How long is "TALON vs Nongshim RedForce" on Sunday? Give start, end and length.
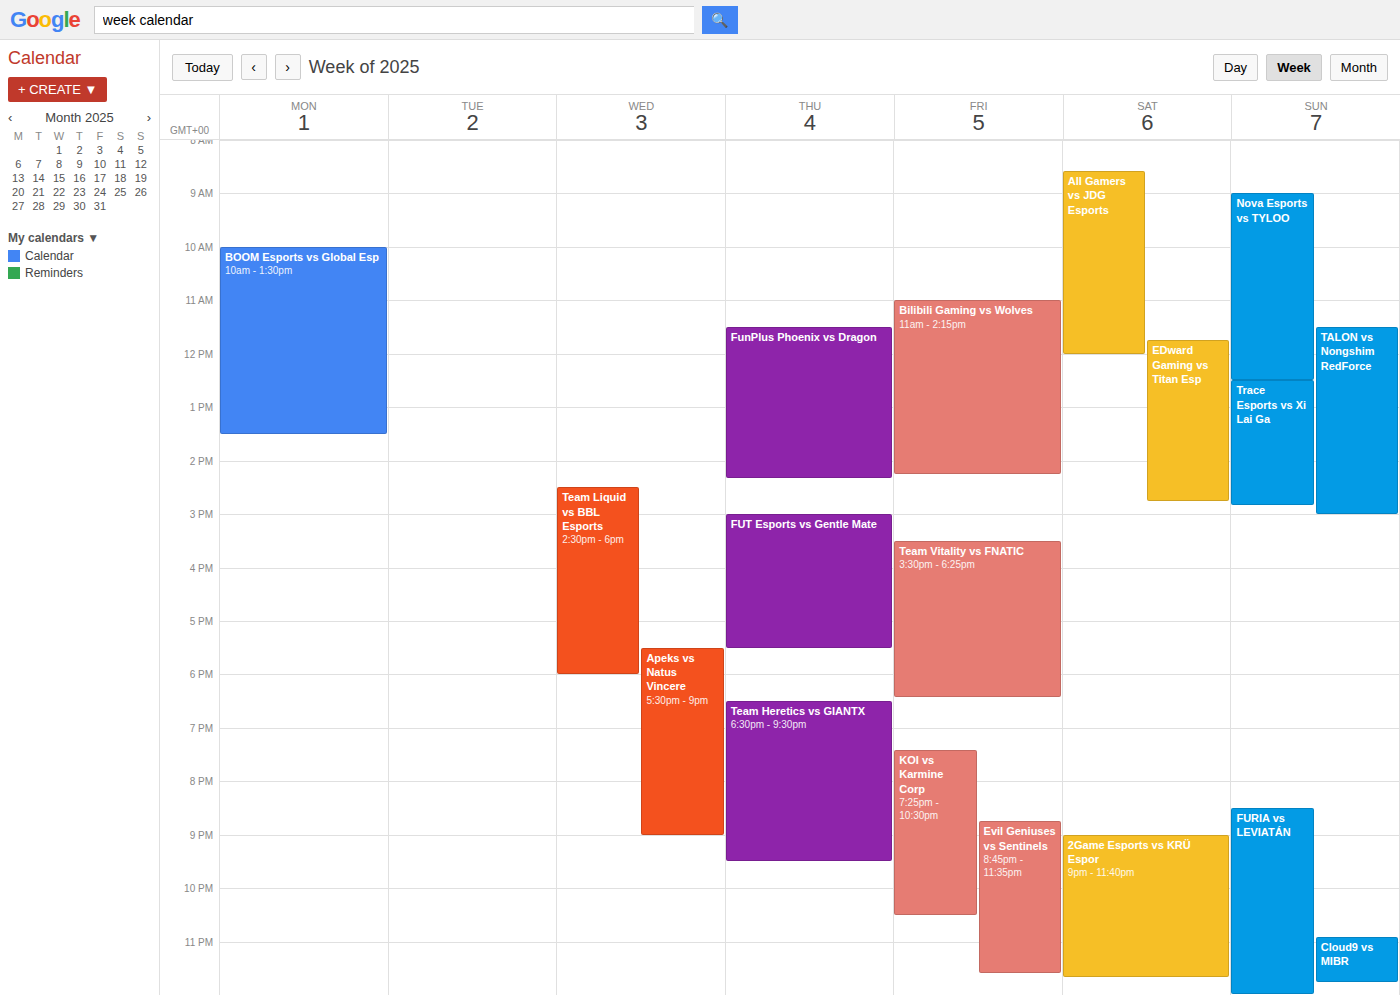
11:30 AM to 3:00 PM, 3 hours 30 minutes